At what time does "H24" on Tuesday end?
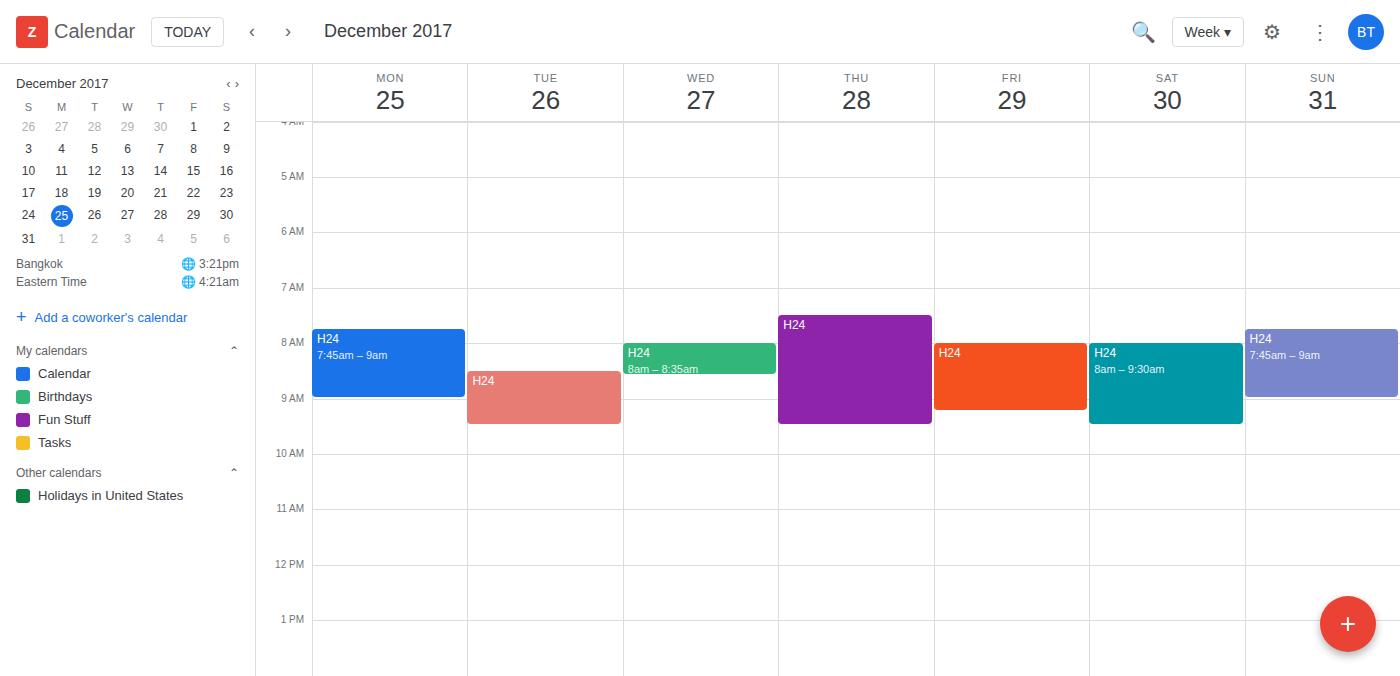
9:30 AM